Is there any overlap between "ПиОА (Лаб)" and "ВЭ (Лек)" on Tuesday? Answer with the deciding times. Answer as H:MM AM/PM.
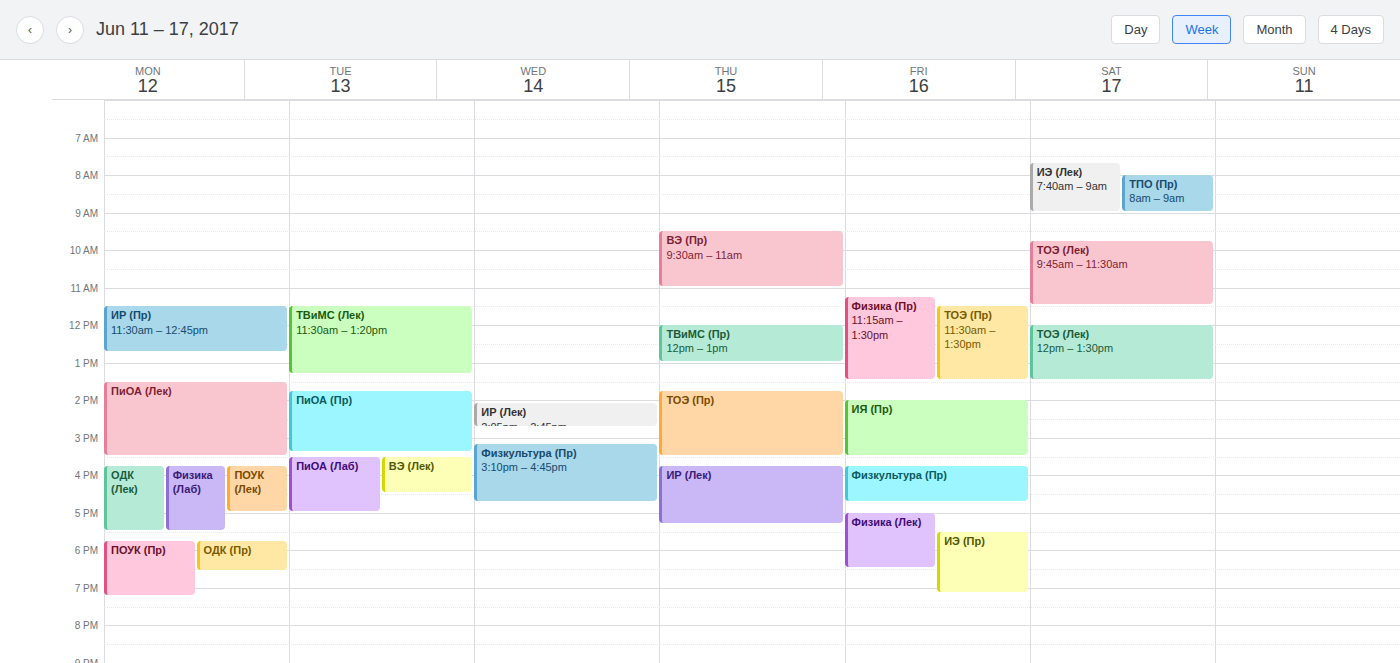
"ВЭ (Лек)" runs 3:30 PM to 4:30 PM, inside "ПиОА (Лаб)" -- they overlap.